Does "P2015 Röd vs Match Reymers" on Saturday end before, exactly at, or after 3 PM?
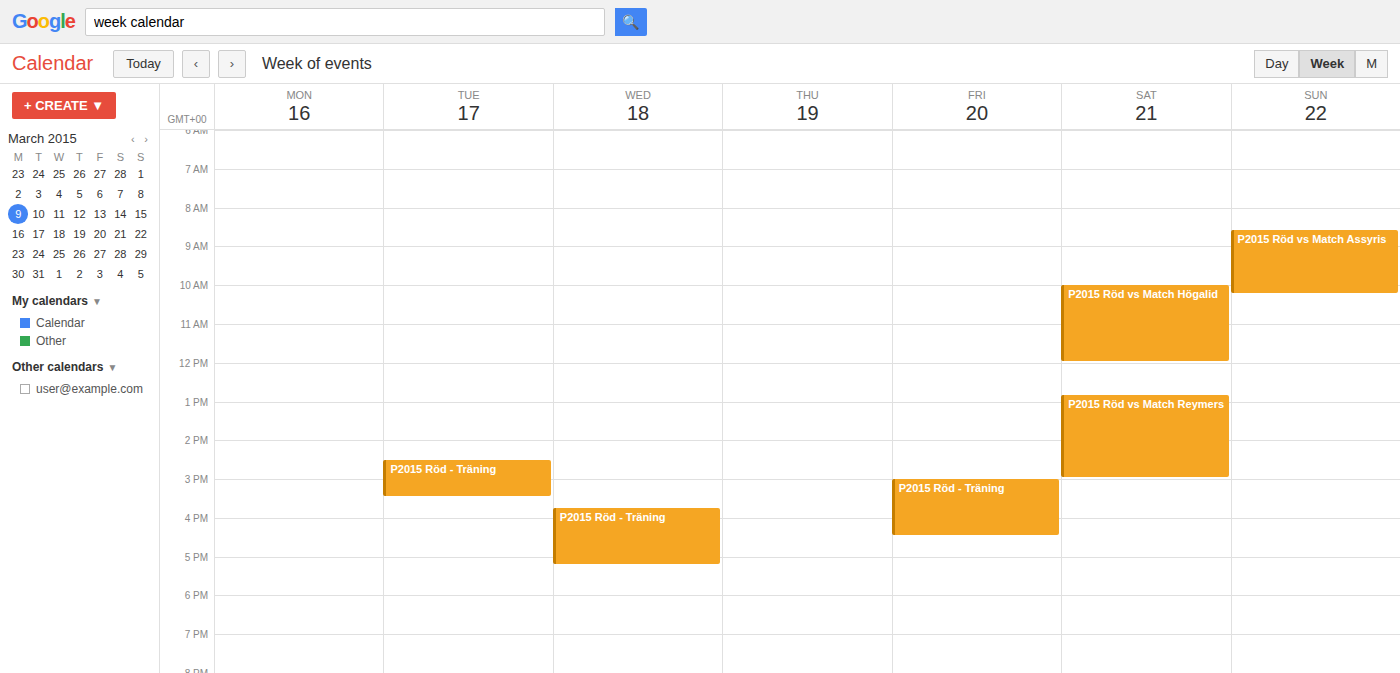
3:00 PM -- exactly at 3 PM, on the 3 PM line.